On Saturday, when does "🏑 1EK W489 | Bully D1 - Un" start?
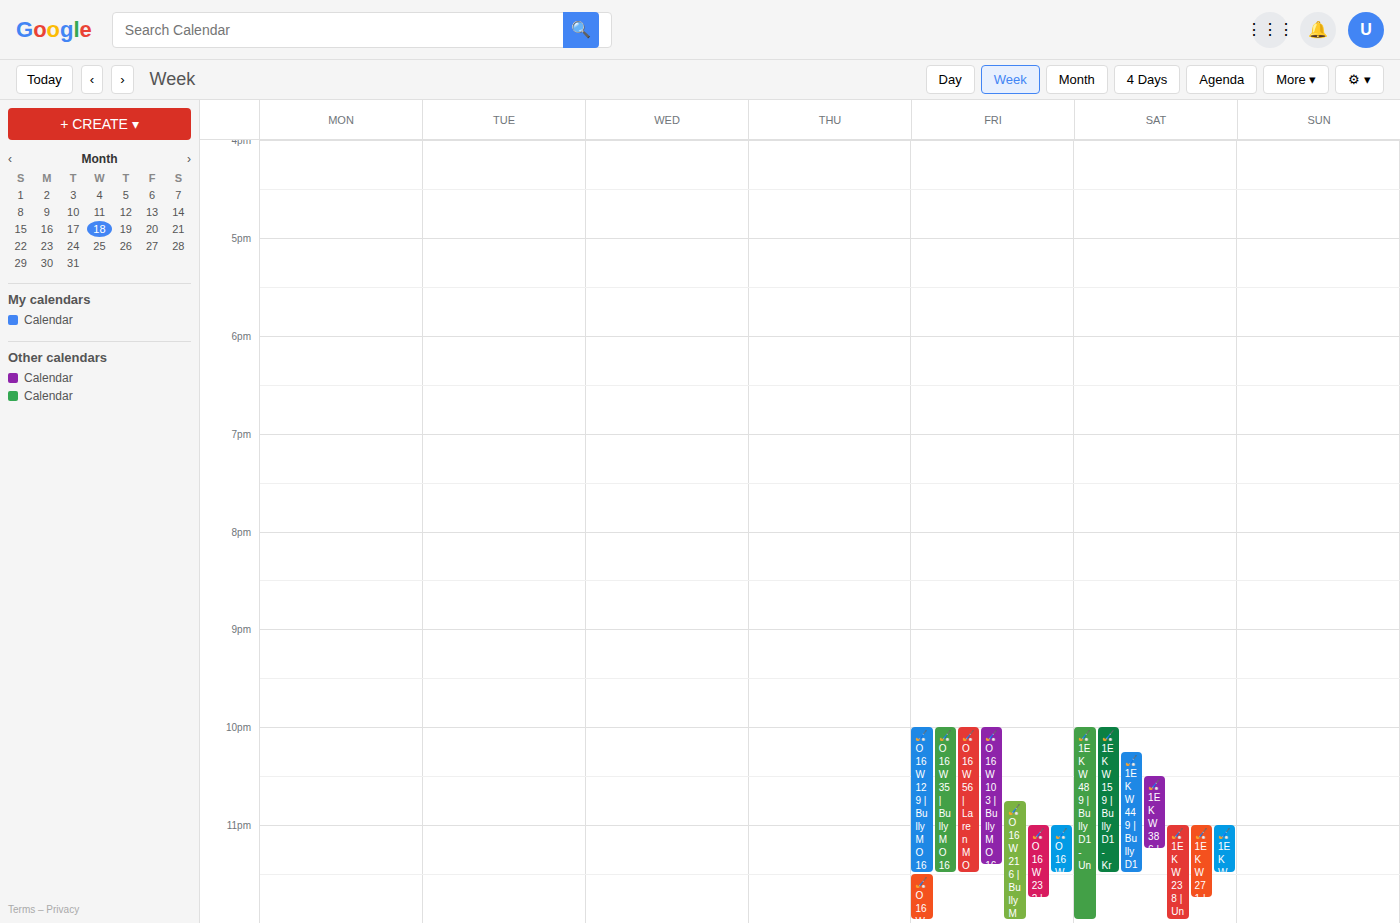
10:00 PM